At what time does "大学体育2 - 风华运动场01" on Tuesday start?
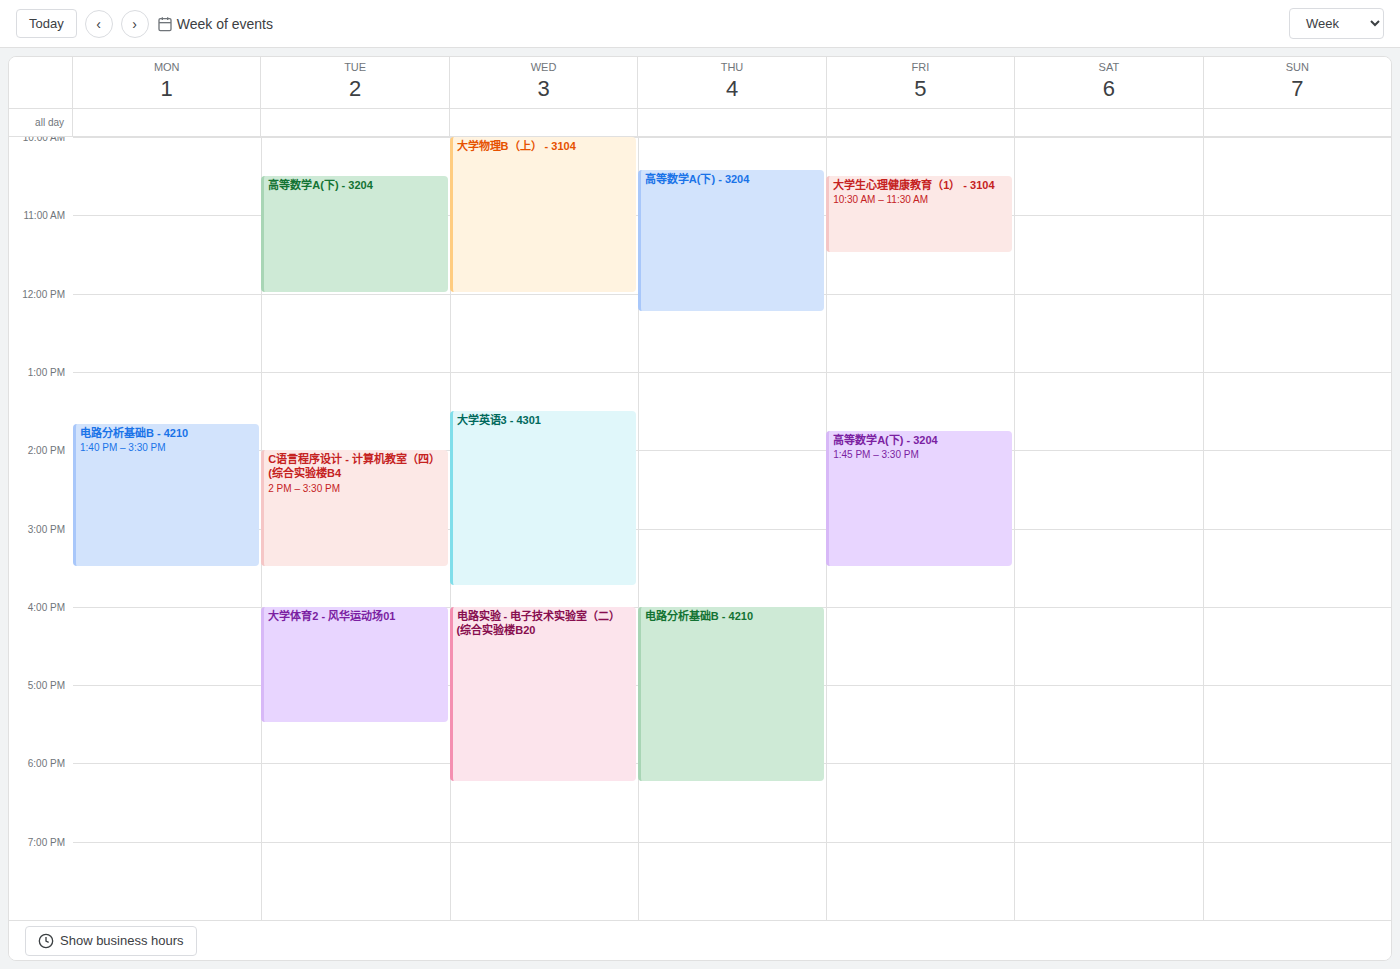
4:00 PM